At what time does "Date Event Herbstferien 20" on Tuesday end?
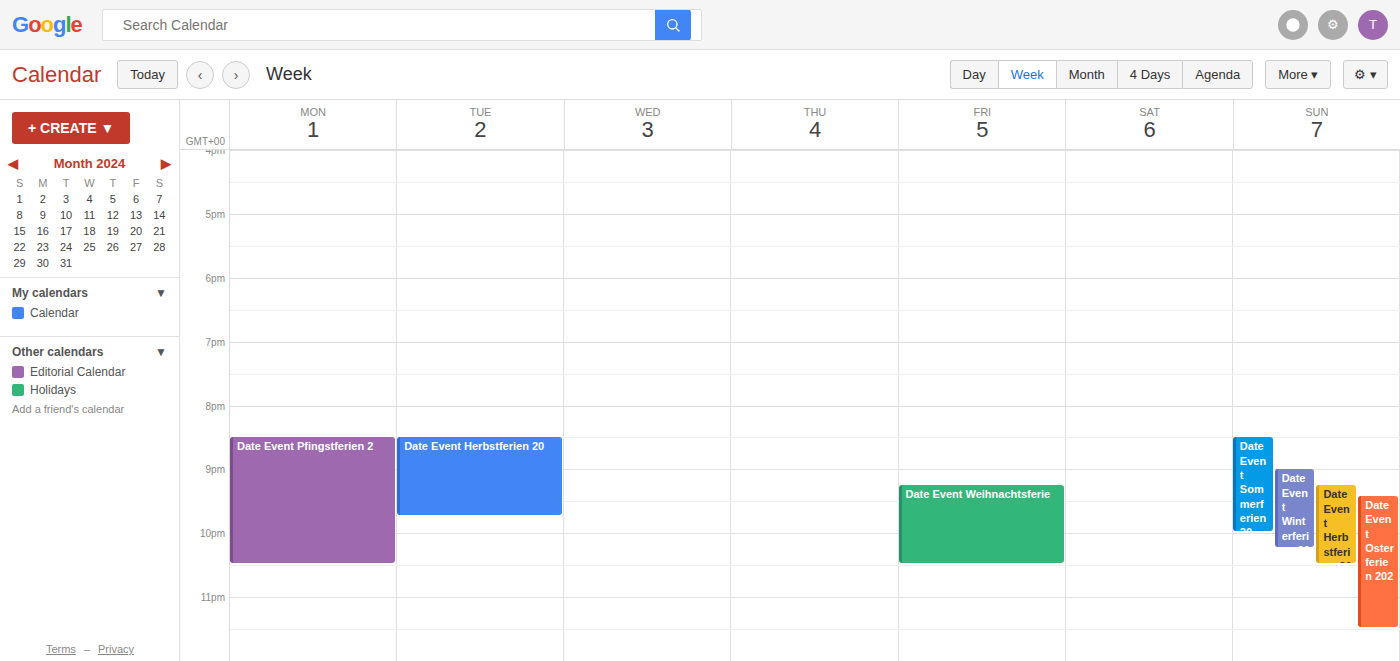
9:45 PM